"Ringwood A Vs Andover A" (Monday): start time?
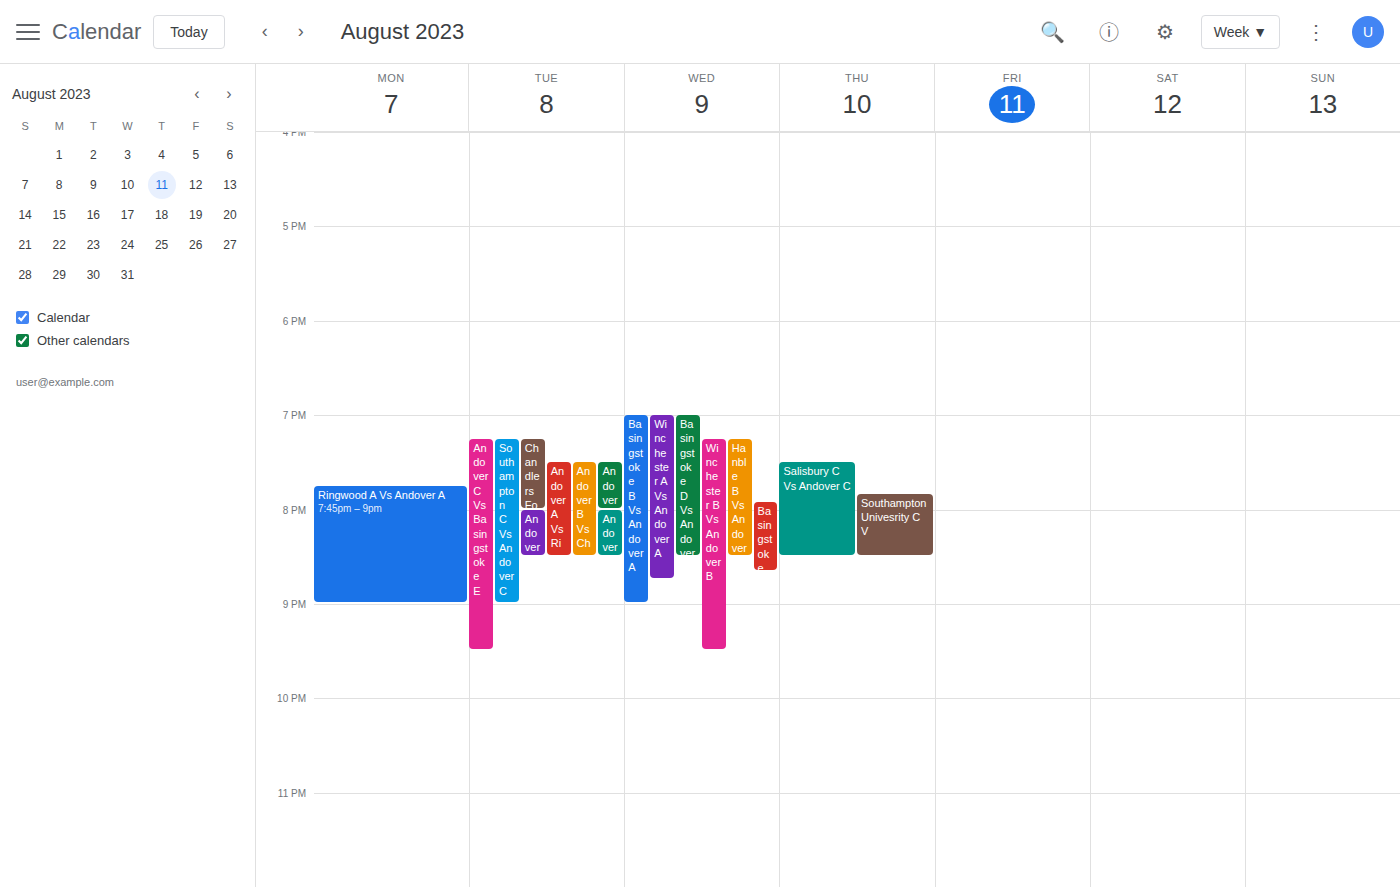
7:45 PM